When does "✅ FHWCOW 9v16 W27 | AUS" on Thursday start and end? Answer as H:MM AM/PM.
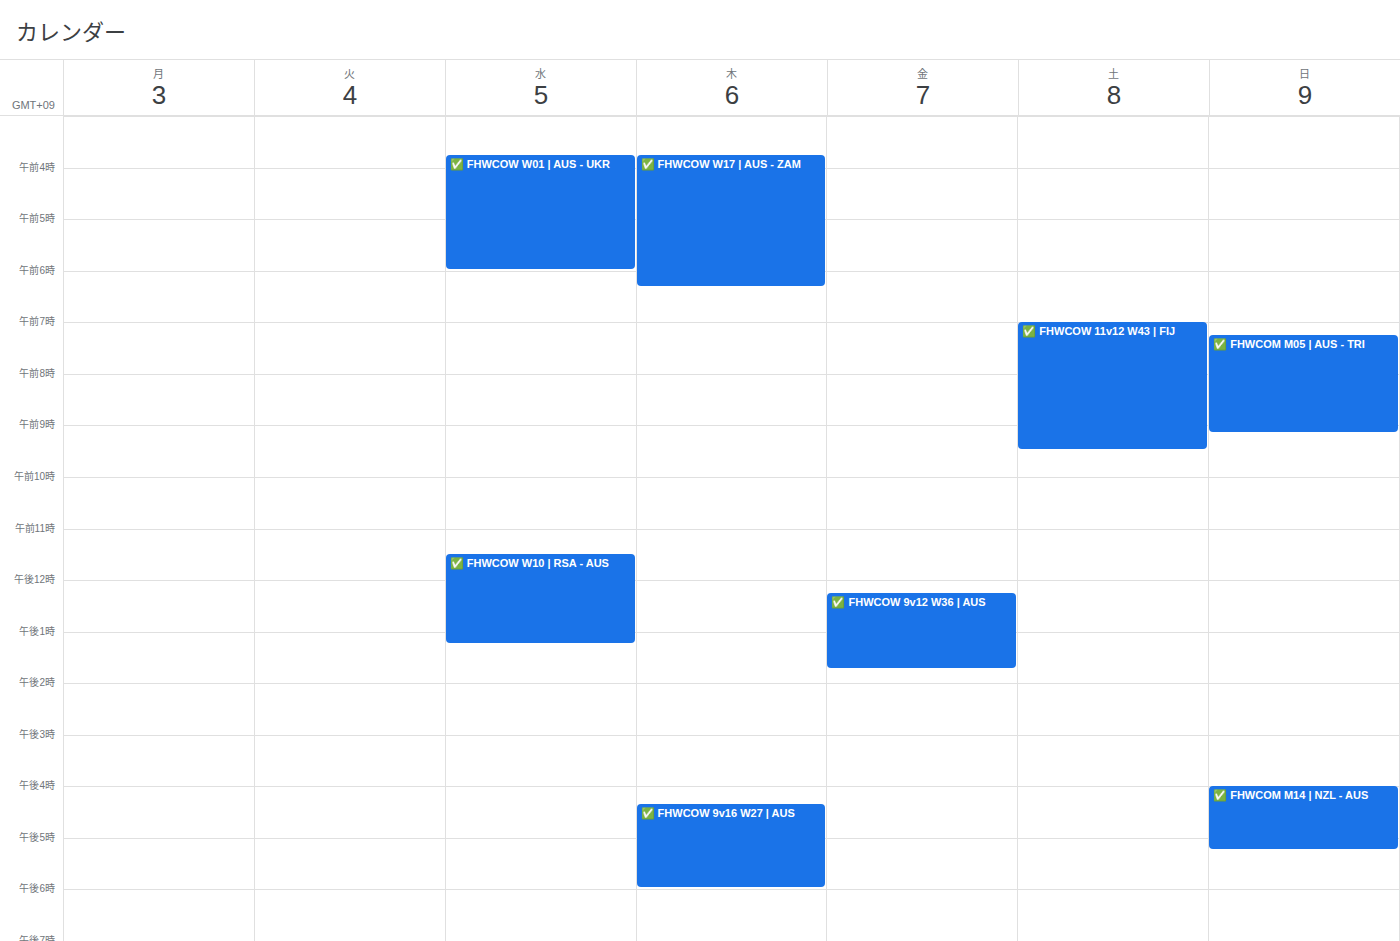
4:20 PM to 6:00 PM